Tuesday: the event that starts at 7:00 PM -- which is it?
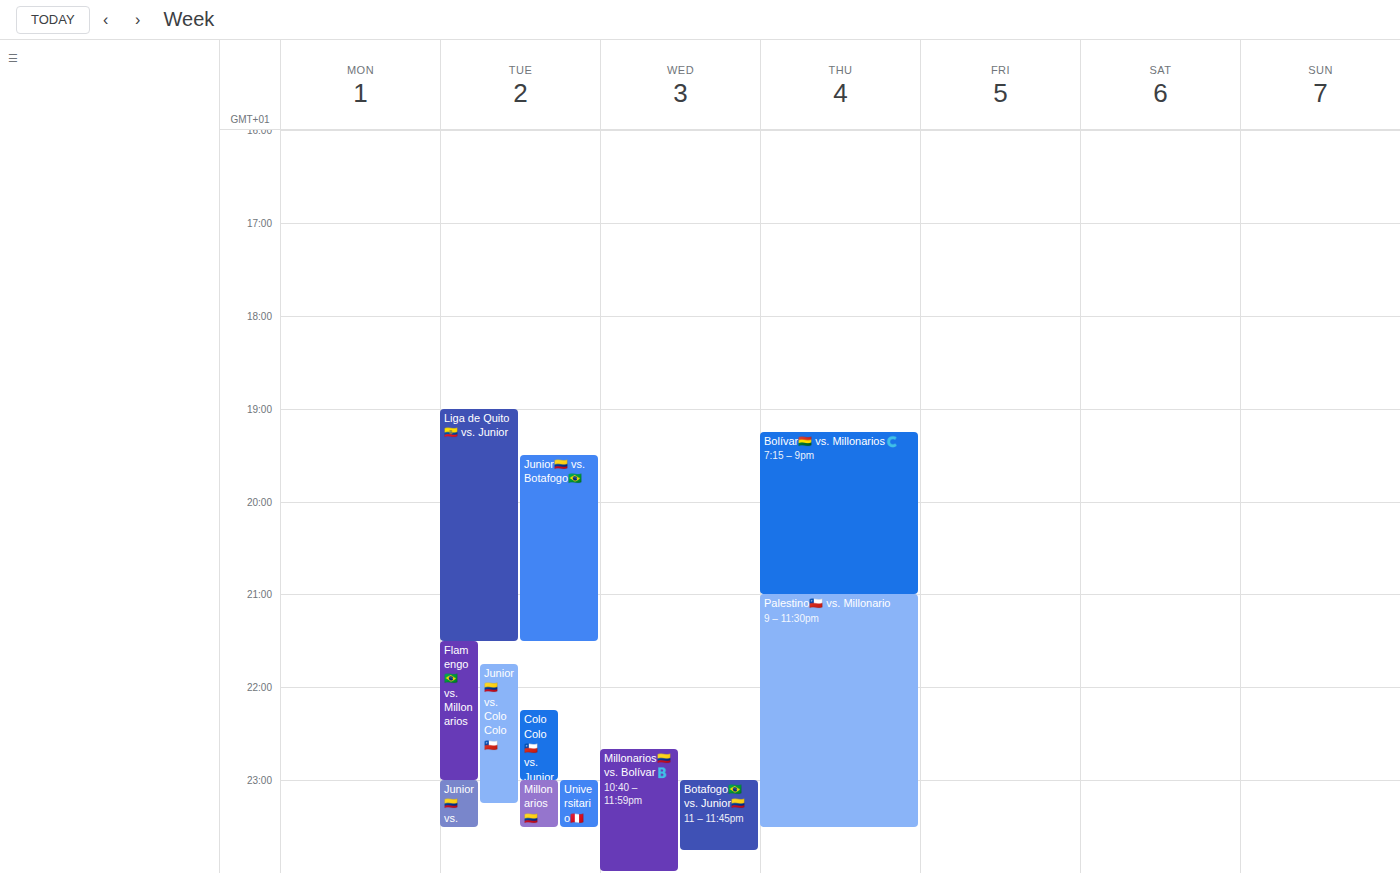
"Liga de Quito🇪🇨 vs. Junior"